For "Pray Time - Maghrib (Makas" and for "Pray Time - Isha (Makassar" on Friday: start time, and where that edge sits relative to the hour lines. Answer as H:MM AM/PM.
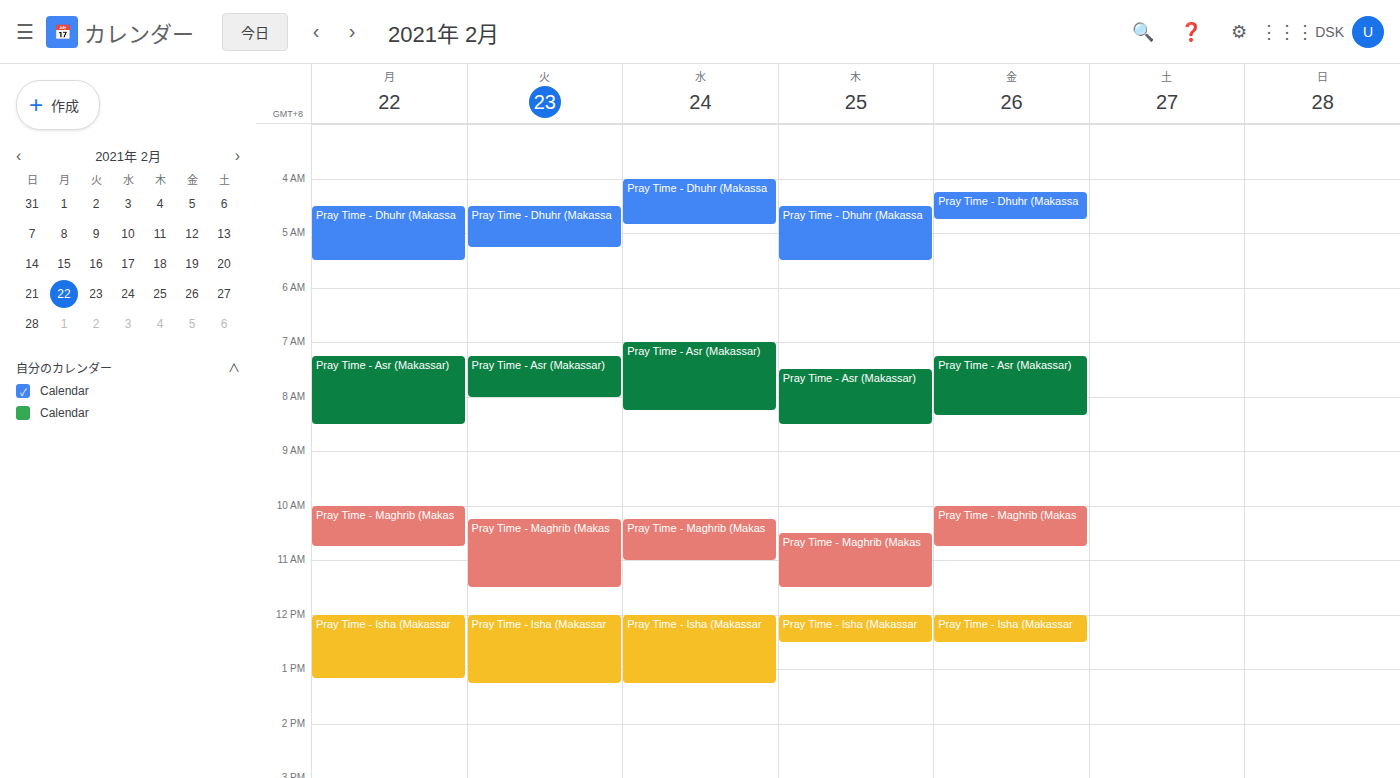
"Pray Time - Maghrib (Makas": 10:00 AM, exactly on the 10 AM line. "Pray Time - Isha (Makassar": 12:00 PM, exactly on the 12 PM line.